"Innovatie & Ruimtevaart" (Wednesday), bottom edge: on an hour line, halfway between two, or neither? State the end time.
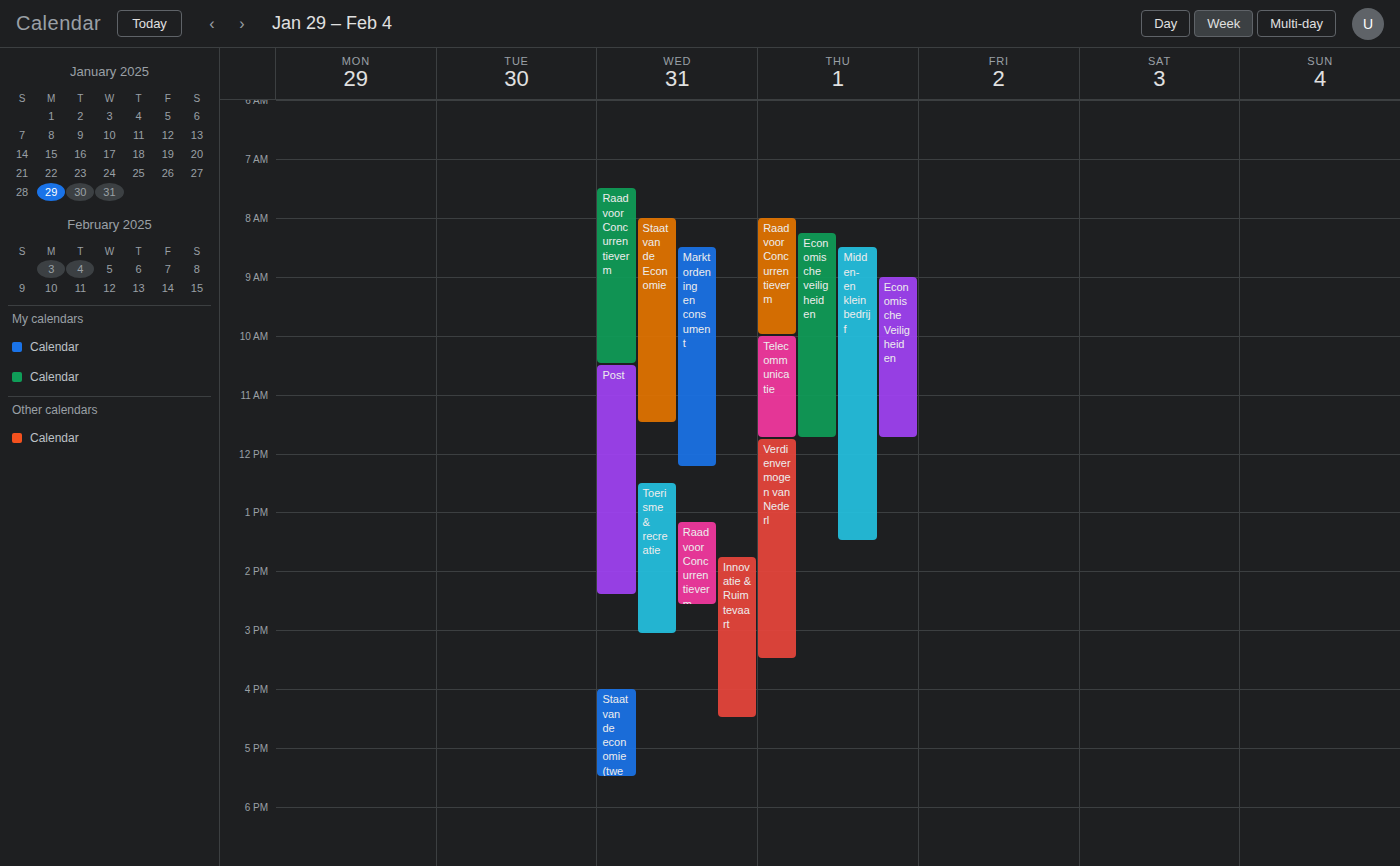
4:30 PM -- halfway between the 4 PM and 5 PM lines.